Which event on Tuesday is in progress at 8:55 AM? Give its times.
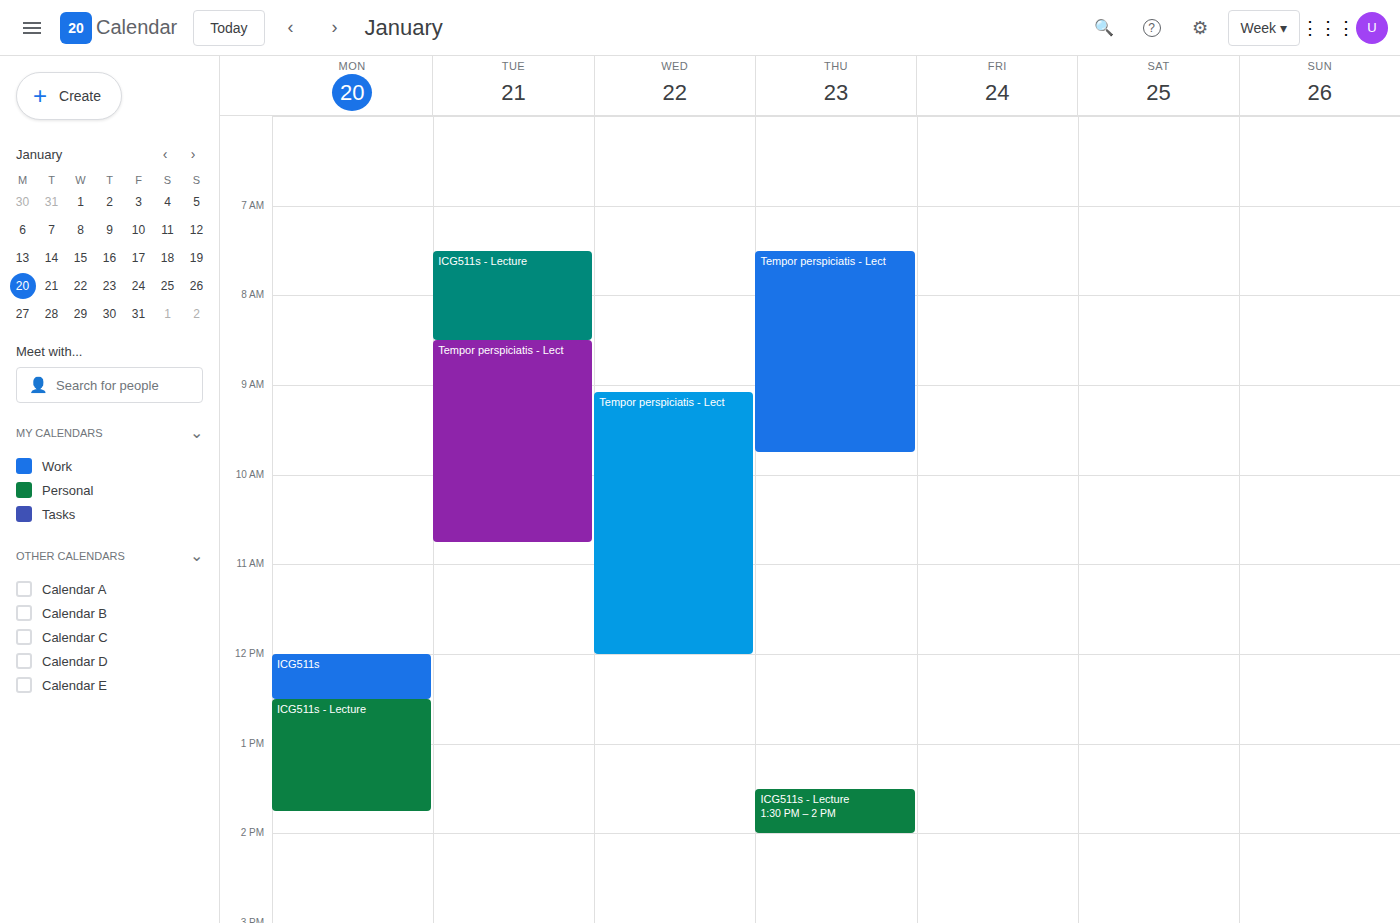
"Tempor perspiciatis - Lect", 8:30 AM to 10:45 AM